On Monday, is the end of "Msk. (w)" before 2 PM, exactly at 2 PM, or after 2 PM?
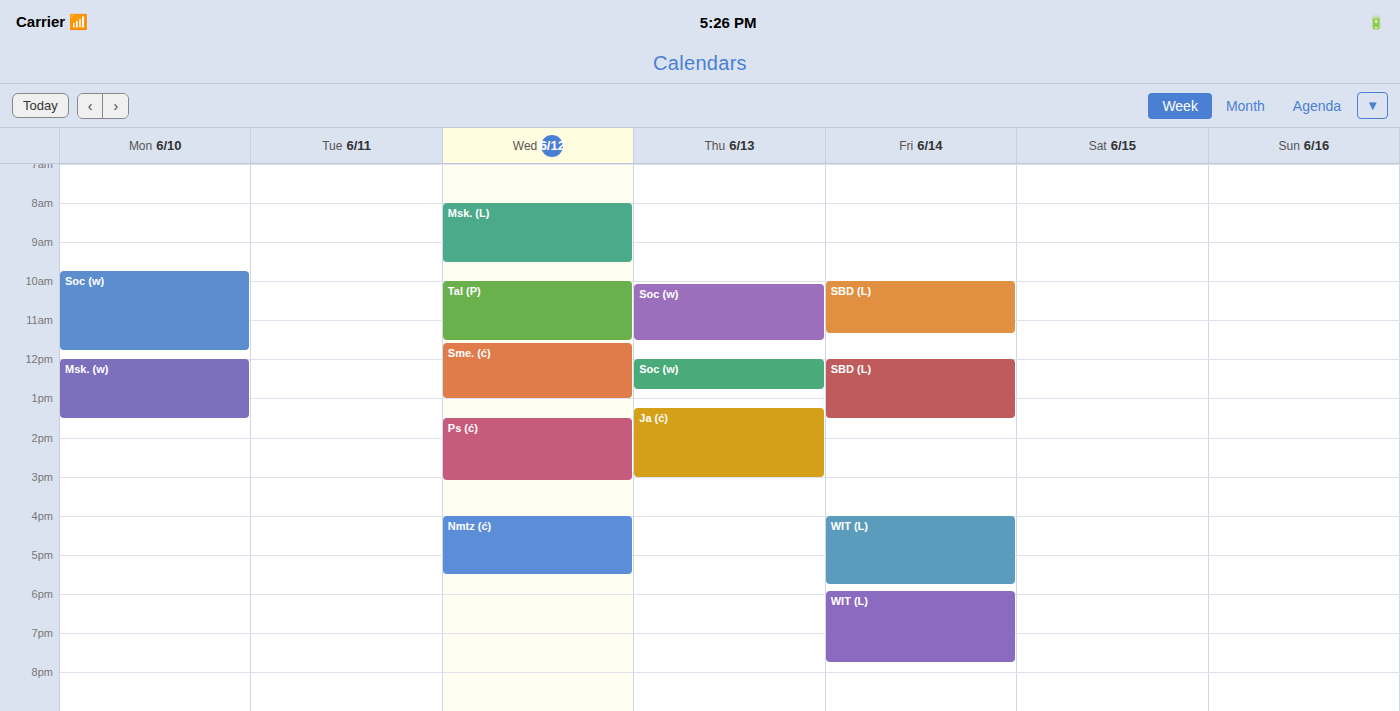
1:30 PM -- before 2 PM, 30 minutes above the 2 PM line.